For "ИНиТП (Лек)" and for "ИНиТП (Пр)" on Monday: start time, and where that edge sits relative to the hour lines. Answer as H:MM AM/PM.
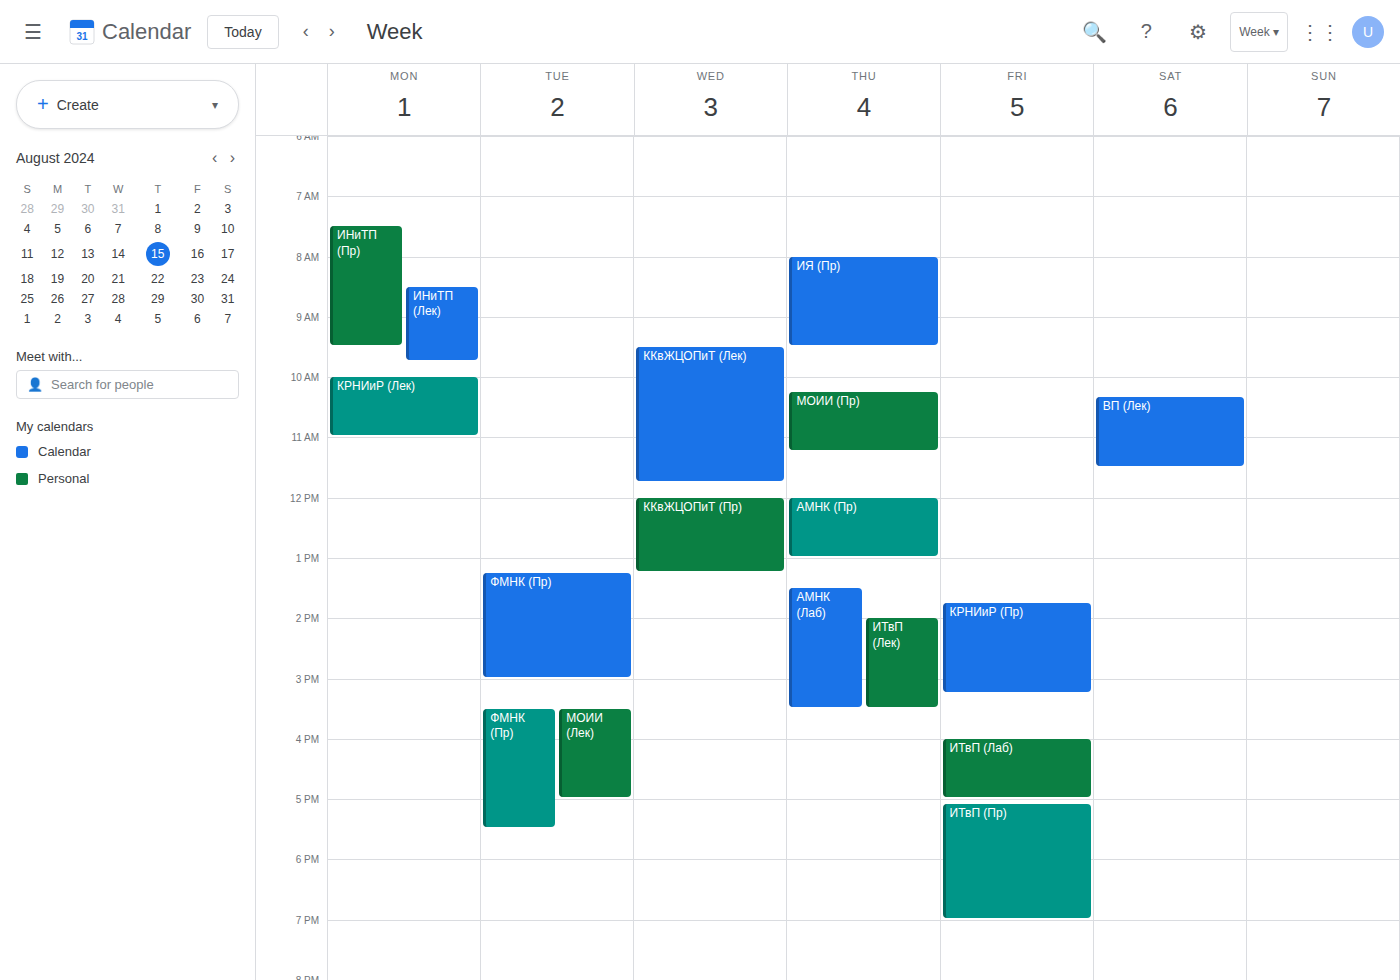
"ИНиТП (Лек)": 8:30 AM, halfway between the 8 AM and 9 AM lines. "ИНиТП (Пр)": 7:30 AM, halfway between the 7 AM and 8 AM lines.